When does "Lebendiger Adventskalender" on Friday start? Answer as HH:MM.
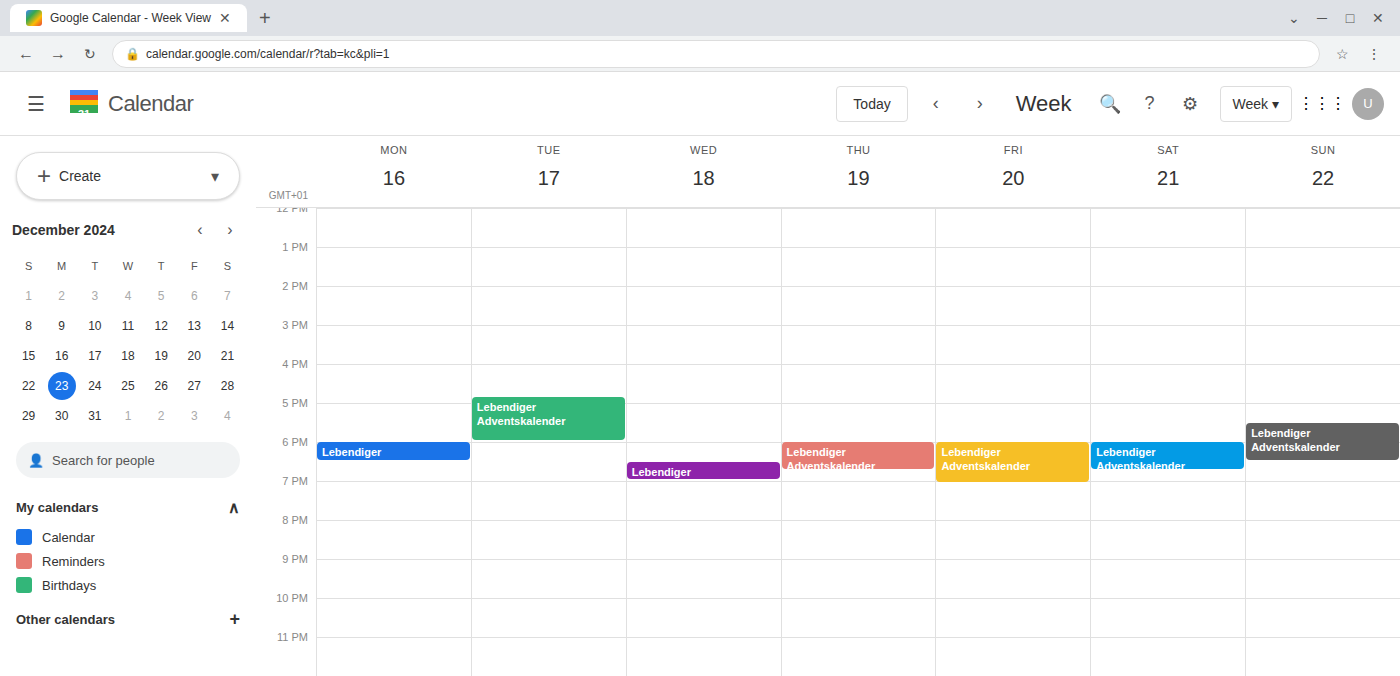
18:00